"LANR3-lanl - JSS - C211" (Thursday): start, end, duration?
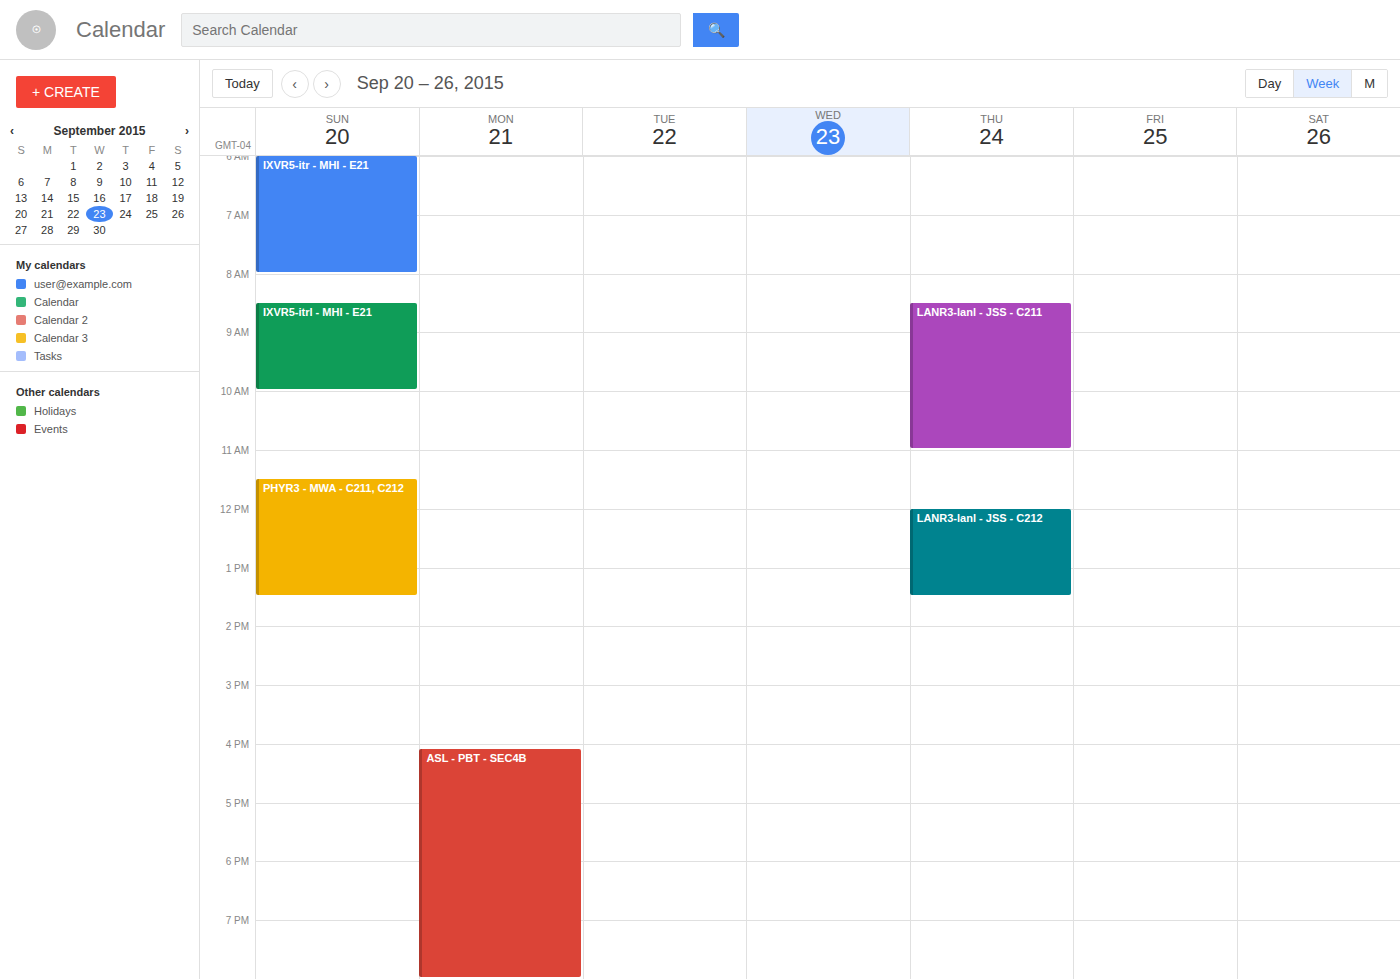
8:30 AM to 11:00 AM, 2 hours 30 minutes